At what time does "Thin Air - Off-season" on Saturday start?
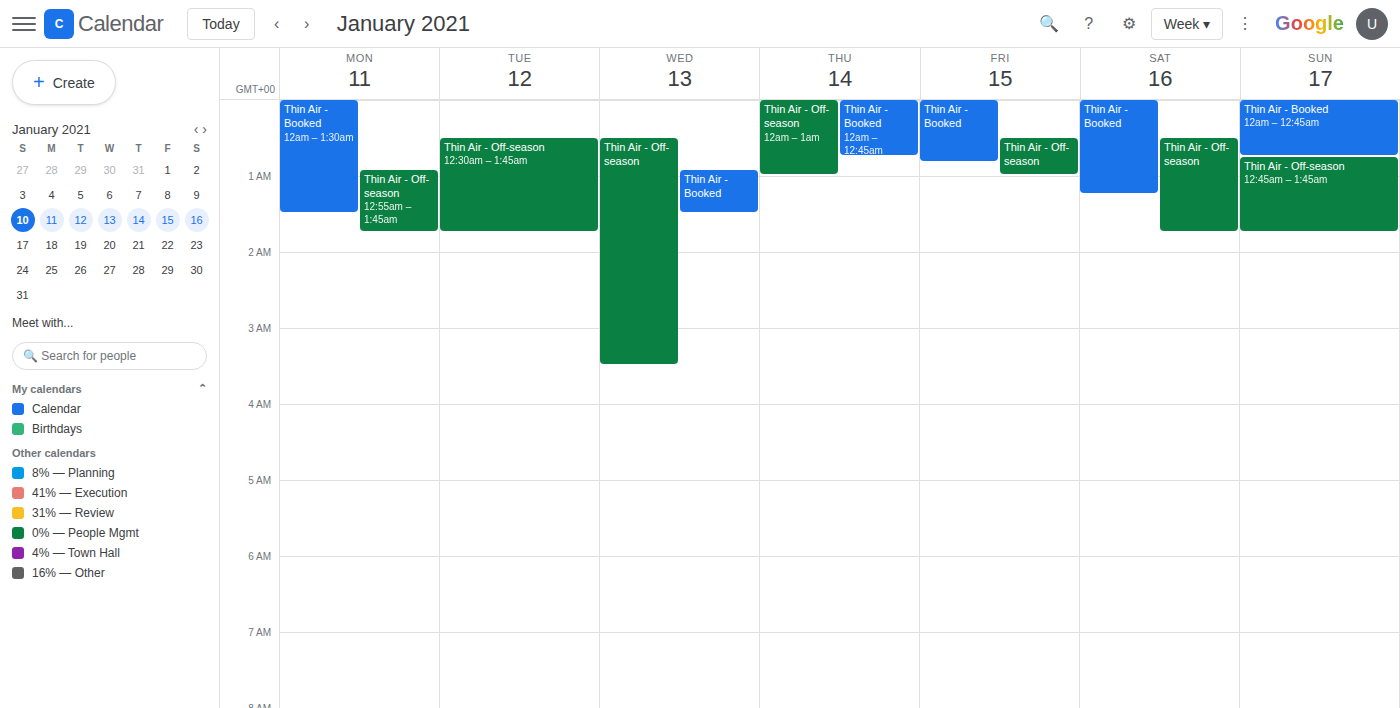
12:30 AM